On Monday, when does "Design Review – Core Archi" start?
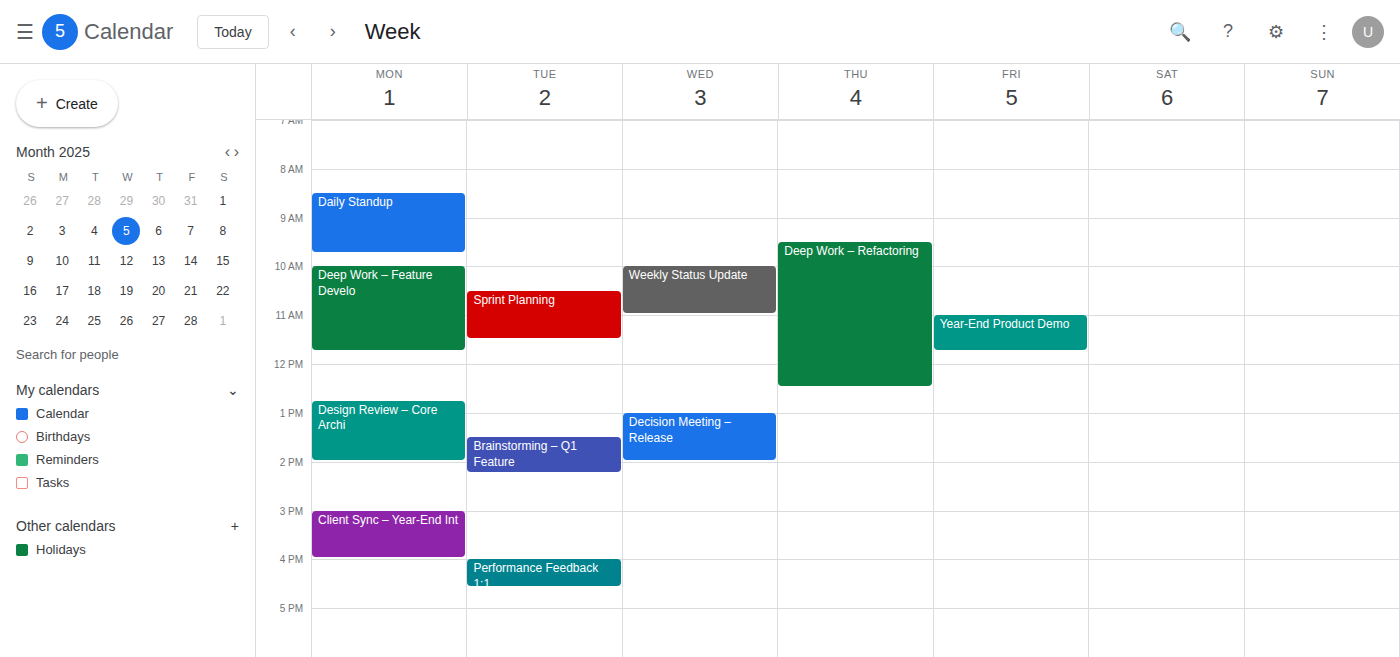
12:45 PM